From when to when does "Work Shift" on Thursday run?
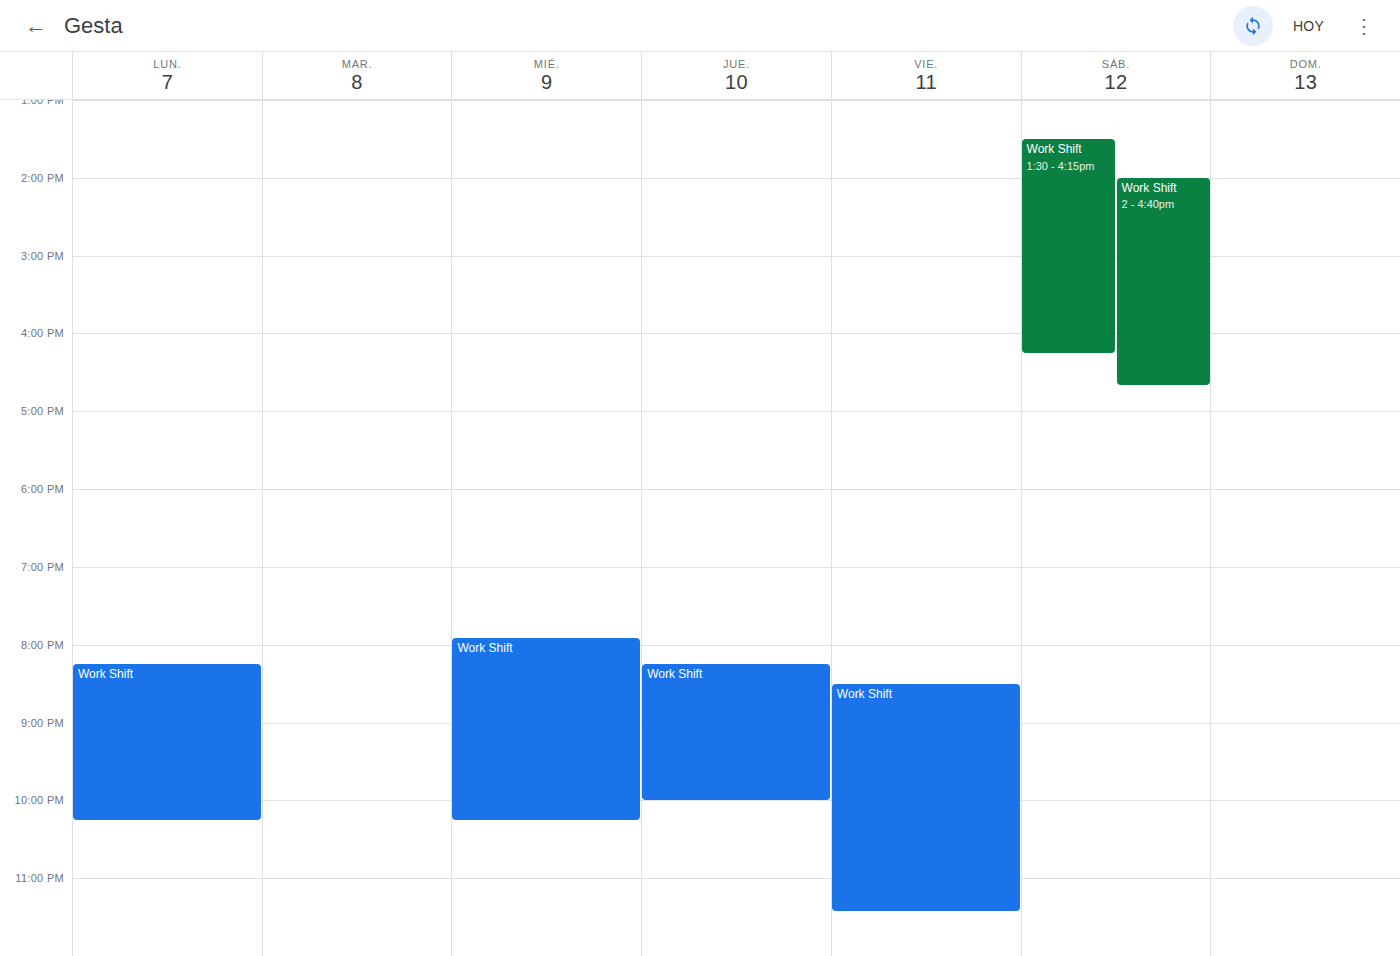
8:15 PM to 10:00 PM